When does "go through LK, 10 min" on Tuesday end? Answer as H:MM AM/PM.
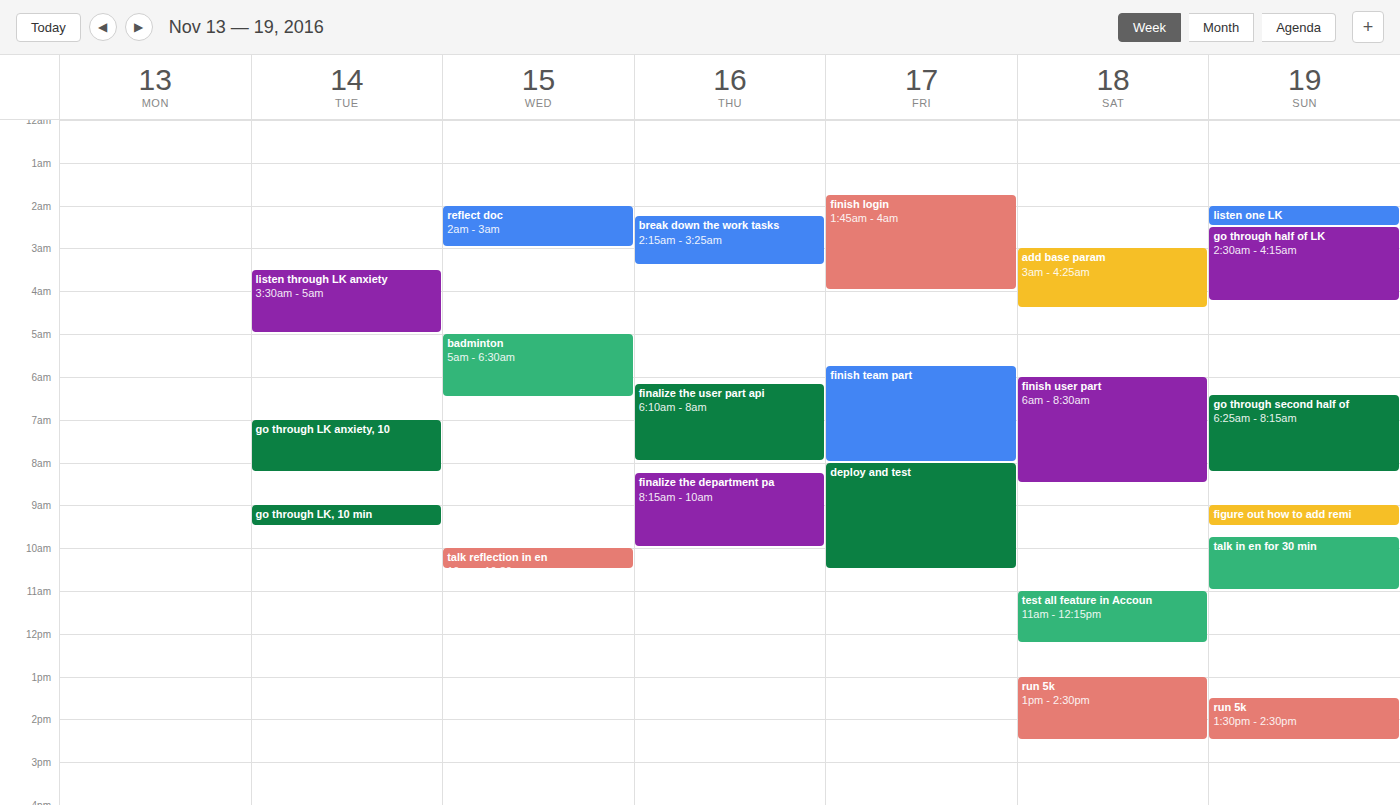
9:30 AM